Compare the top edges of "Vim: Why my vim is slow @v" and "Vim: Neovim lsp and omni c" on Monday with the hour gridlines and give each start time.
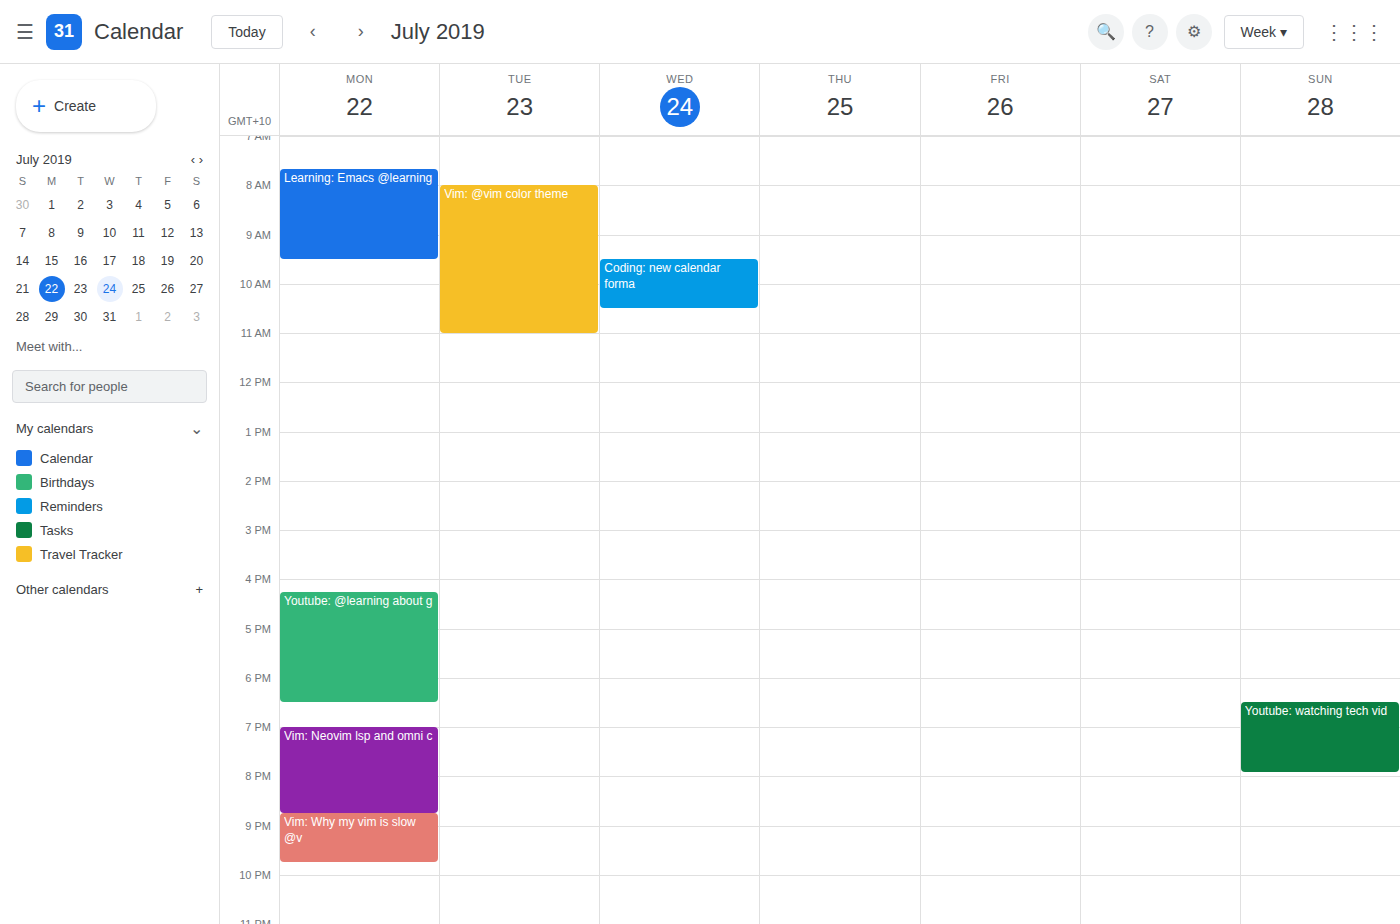
"Vim: Why my vim is slow @v": 8:45 PM, neither: three quarters of the way from the 8 PM line to the 9 PM line. "Vim: Neovim lsp and omni c": 7:00 PM, exactly on the 7 PM line.